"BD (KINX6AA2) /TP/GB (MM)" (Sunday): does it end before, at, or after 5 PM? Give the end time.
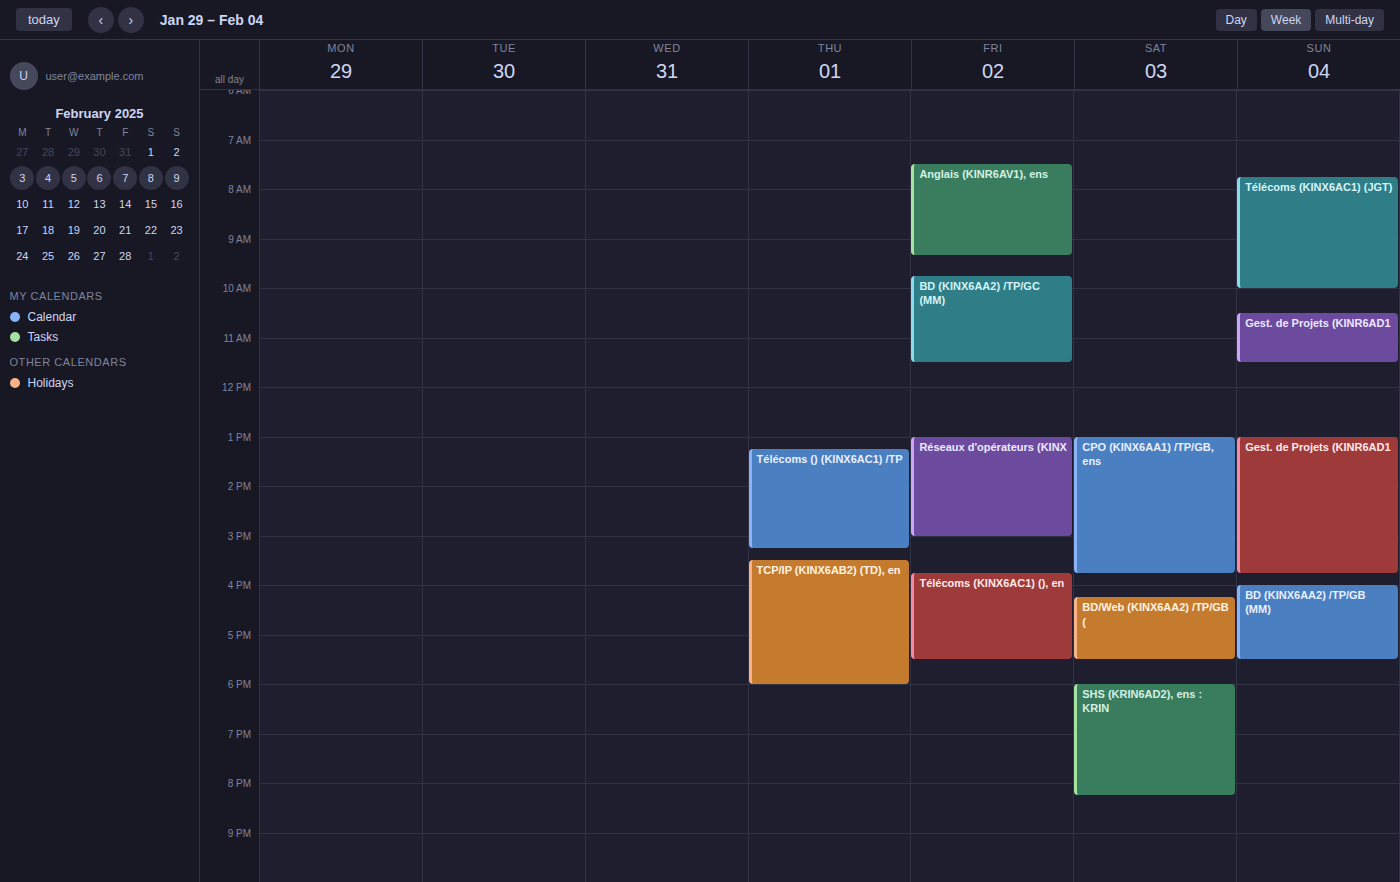
5:30 PM -- after 5 PM, 30 minutes below the 5 PM line.